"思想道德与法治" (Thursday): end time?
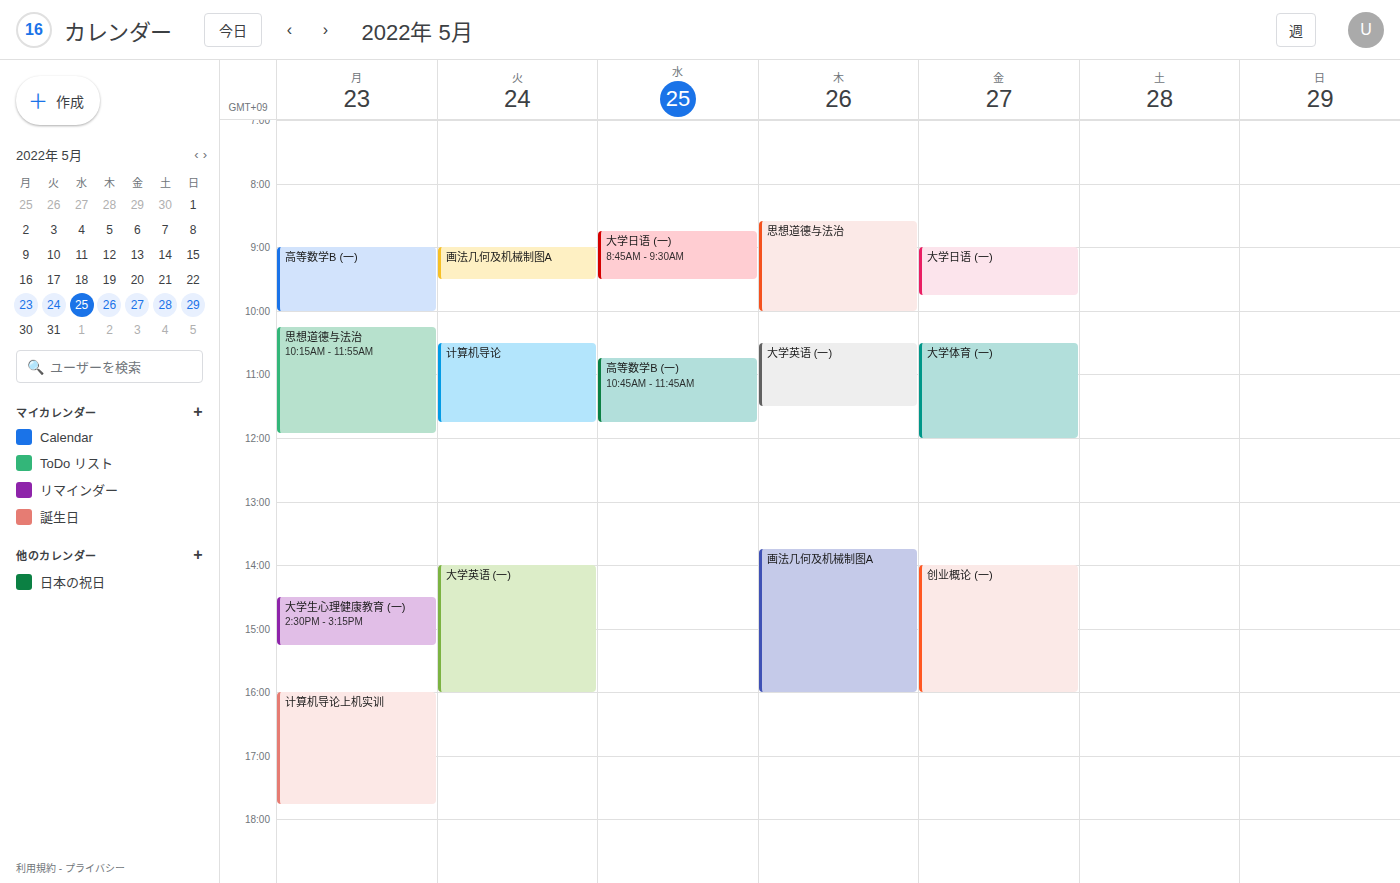
10:00 AM